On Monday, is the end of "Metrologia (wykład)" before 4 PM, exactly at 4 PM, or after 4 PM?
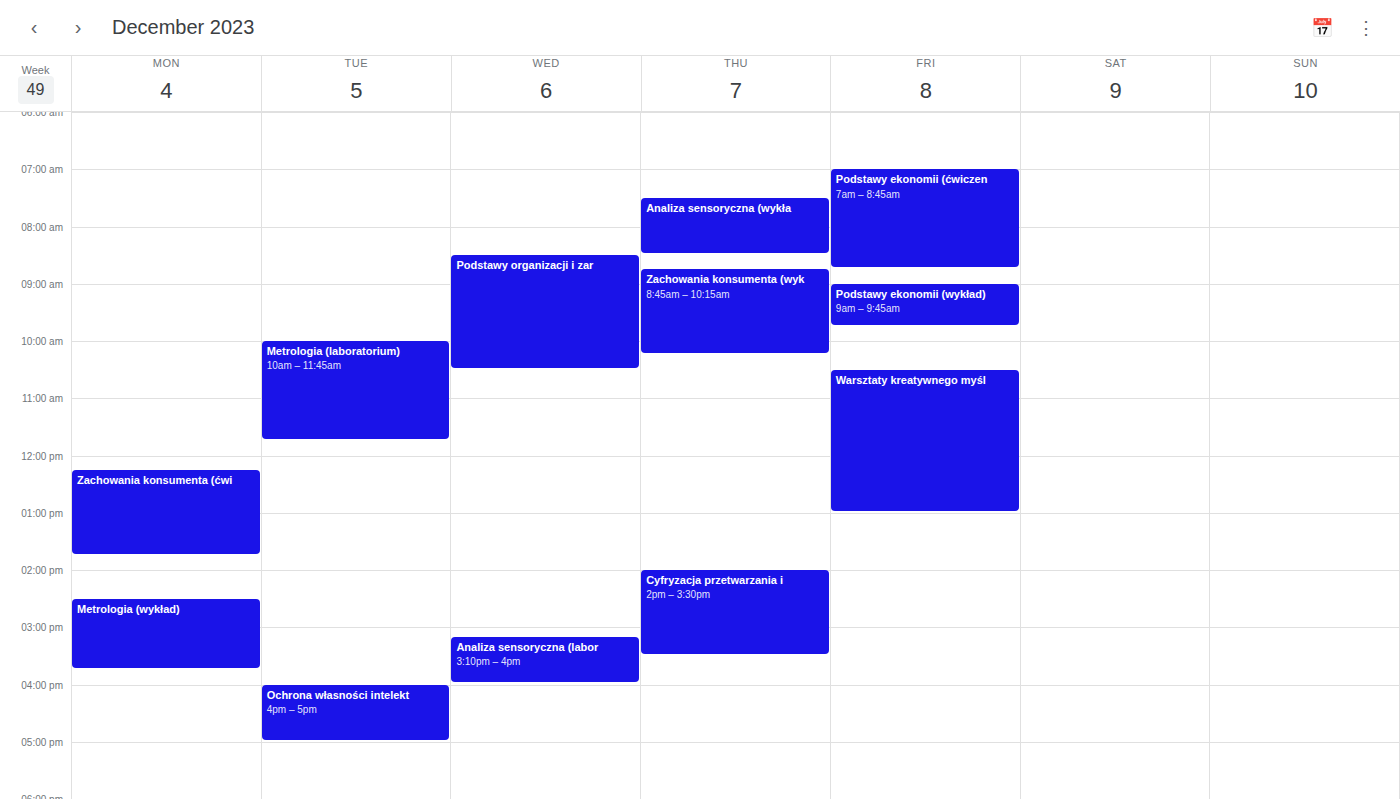
3:45 PM -- before 4 PM, 15 minutes above the 4 PM line.